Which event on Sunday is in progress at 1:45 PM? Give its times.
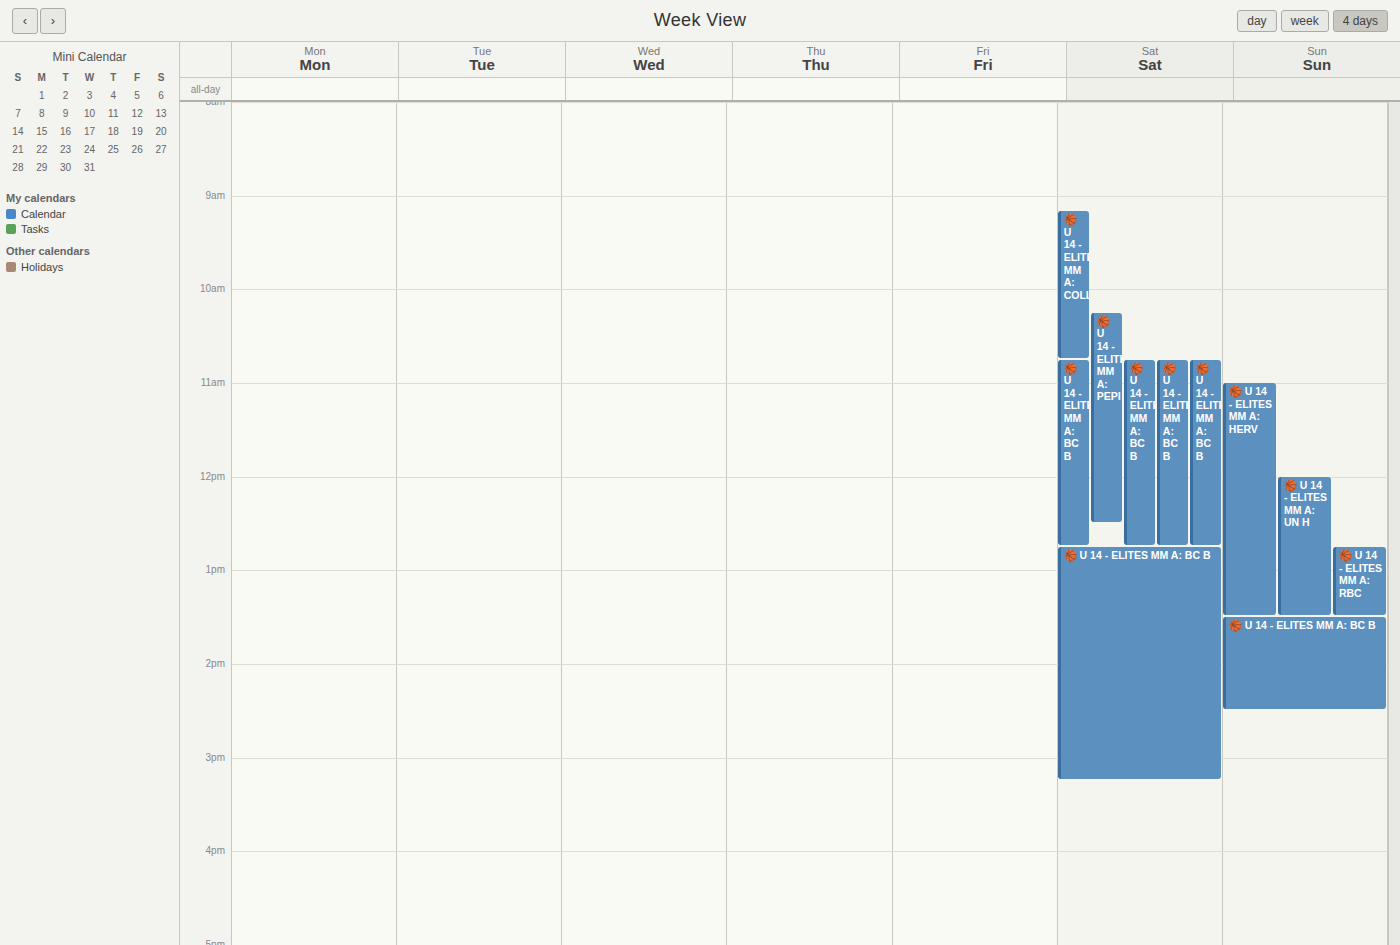
"🏀 U 14 - ELITES MM A: BC B", 1:30 PM to 2:30 PM